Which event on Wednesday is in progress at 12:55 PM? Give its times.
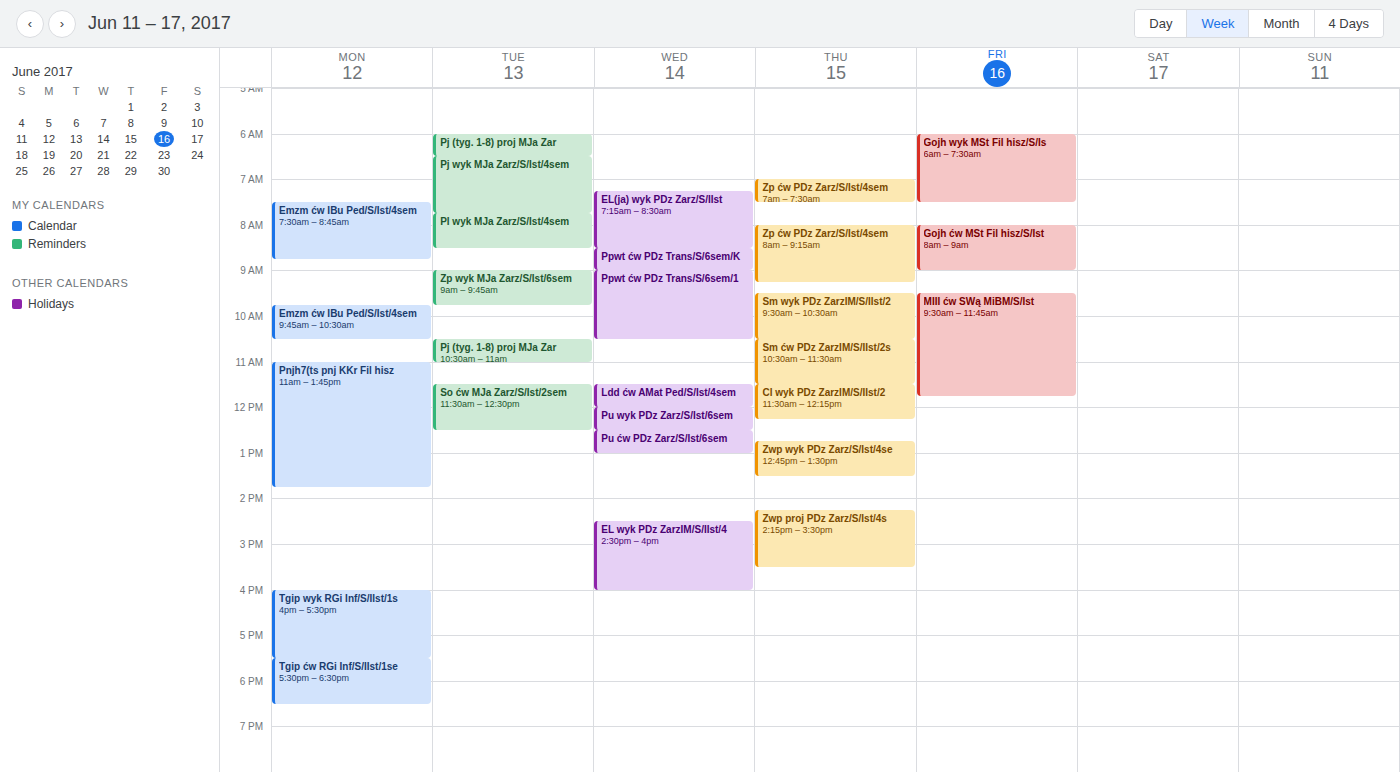
"Pu ćw PDz Zarz/S/Ist/6sem", 12:30 PM to 1:00 PM